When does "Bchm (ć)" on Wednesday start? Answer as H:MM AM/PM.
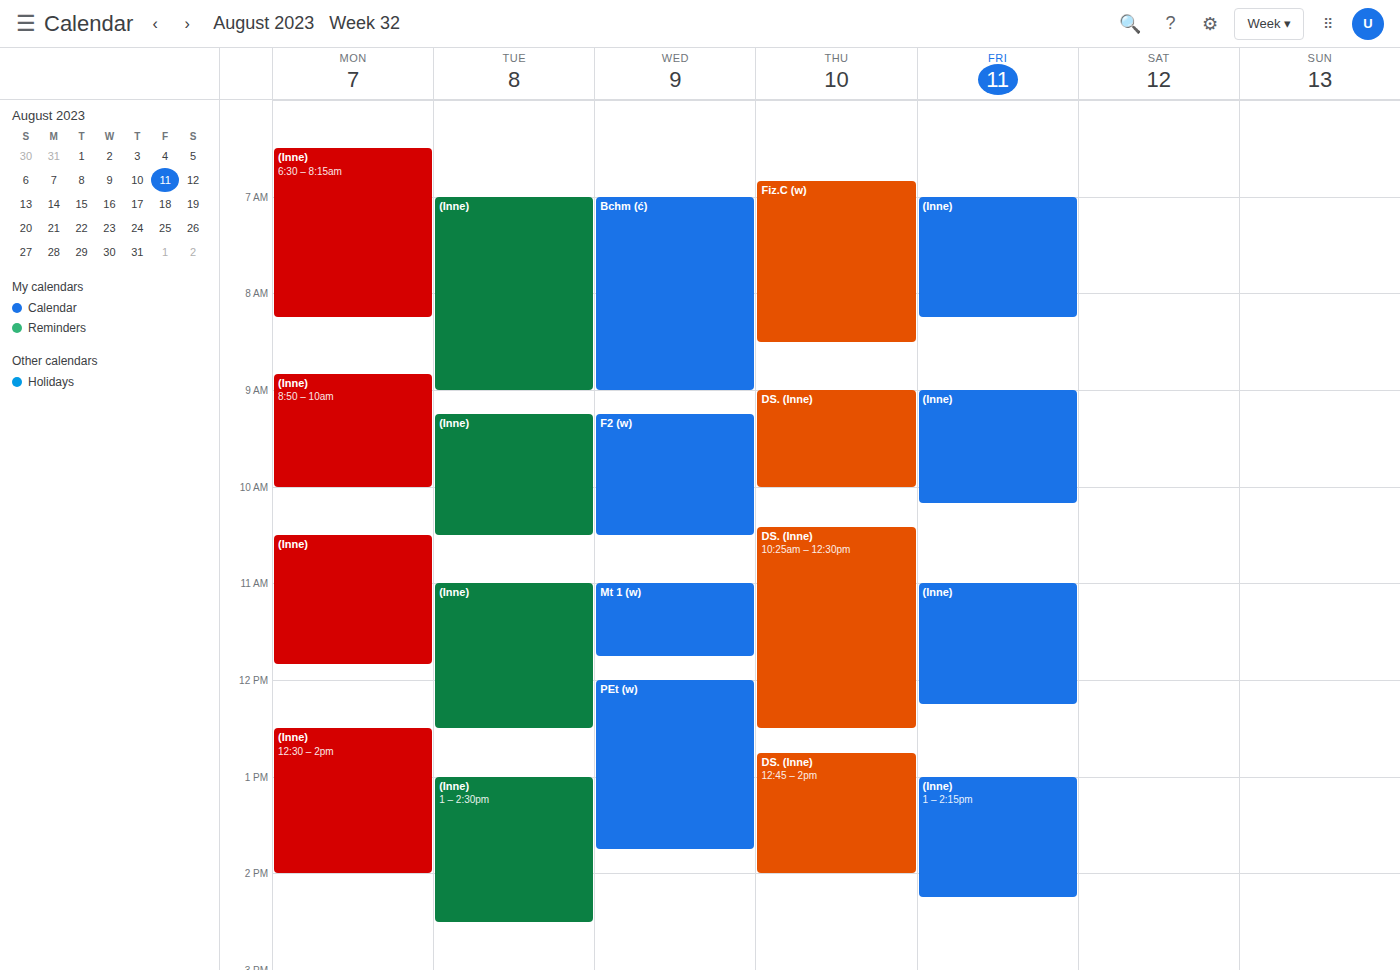
7:00 AM